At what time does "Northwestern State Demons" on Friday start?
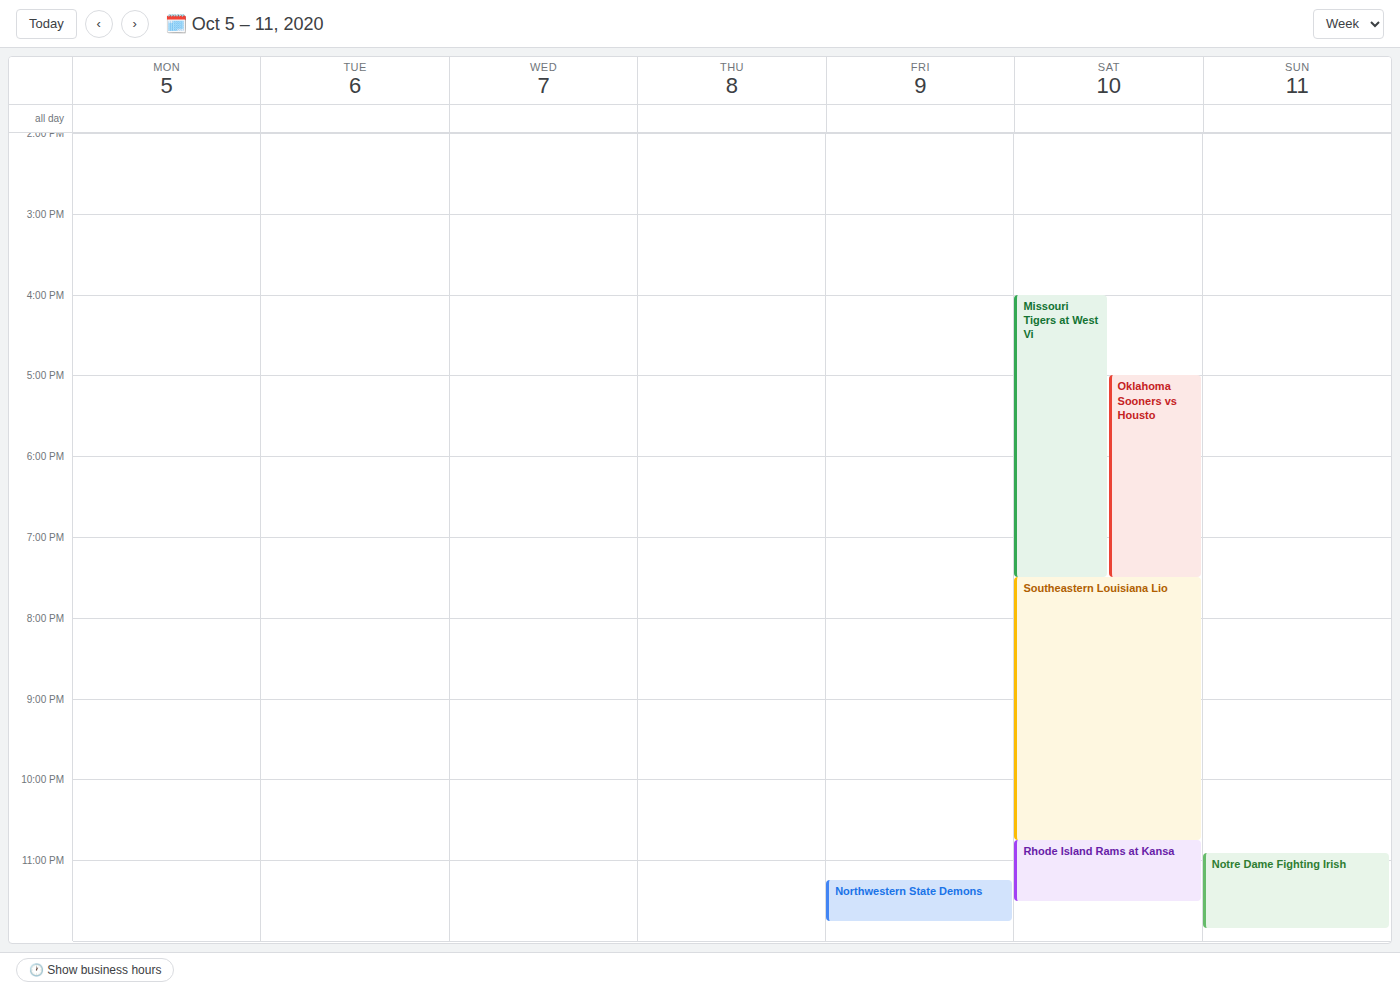
11:15 PM